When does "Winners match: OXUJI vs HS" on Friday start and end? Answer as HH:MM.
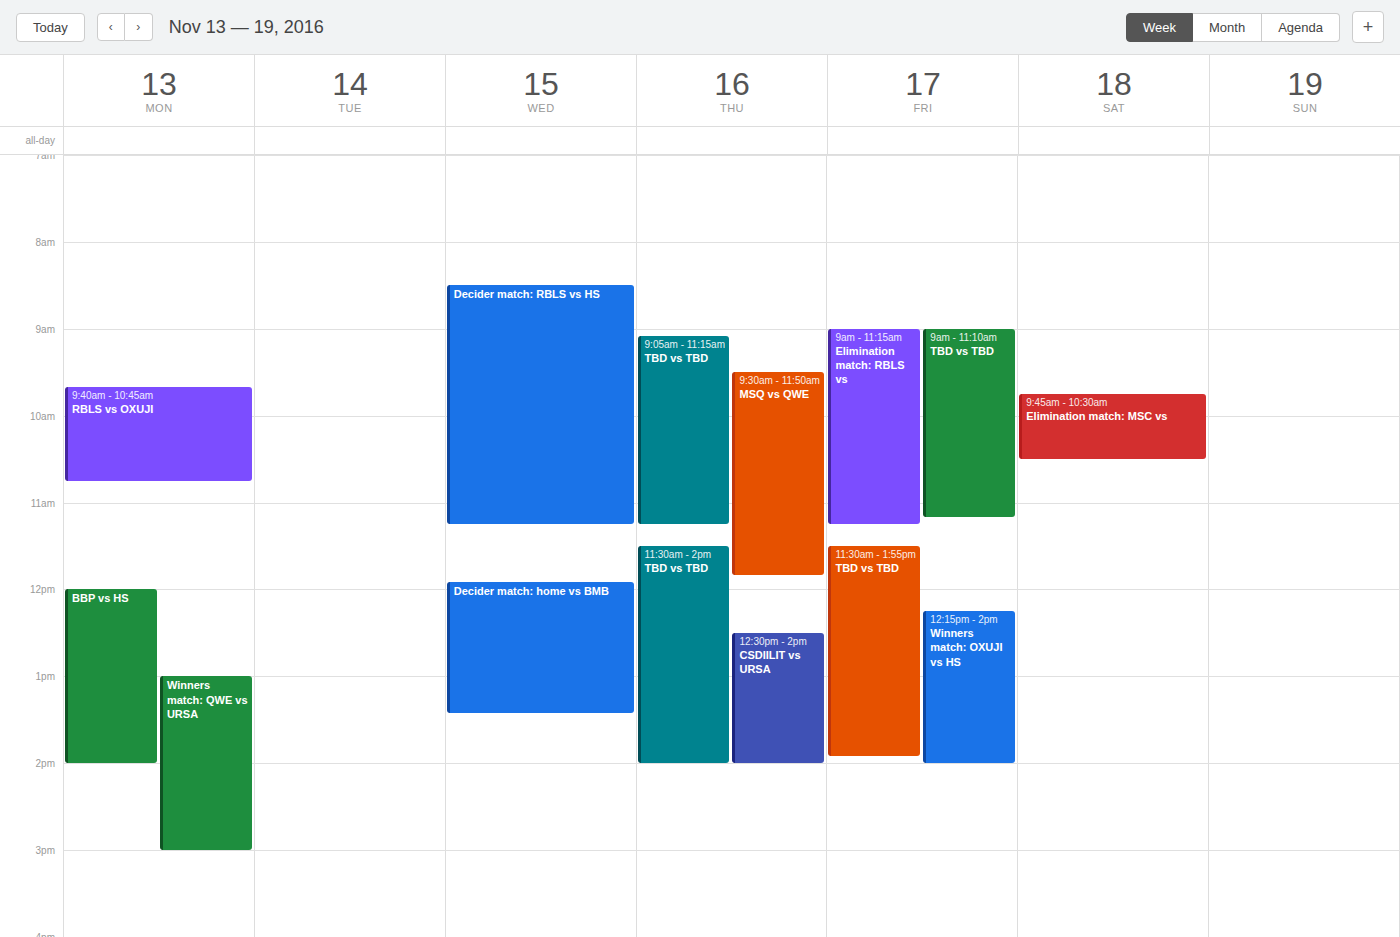
12:15 to 14:00